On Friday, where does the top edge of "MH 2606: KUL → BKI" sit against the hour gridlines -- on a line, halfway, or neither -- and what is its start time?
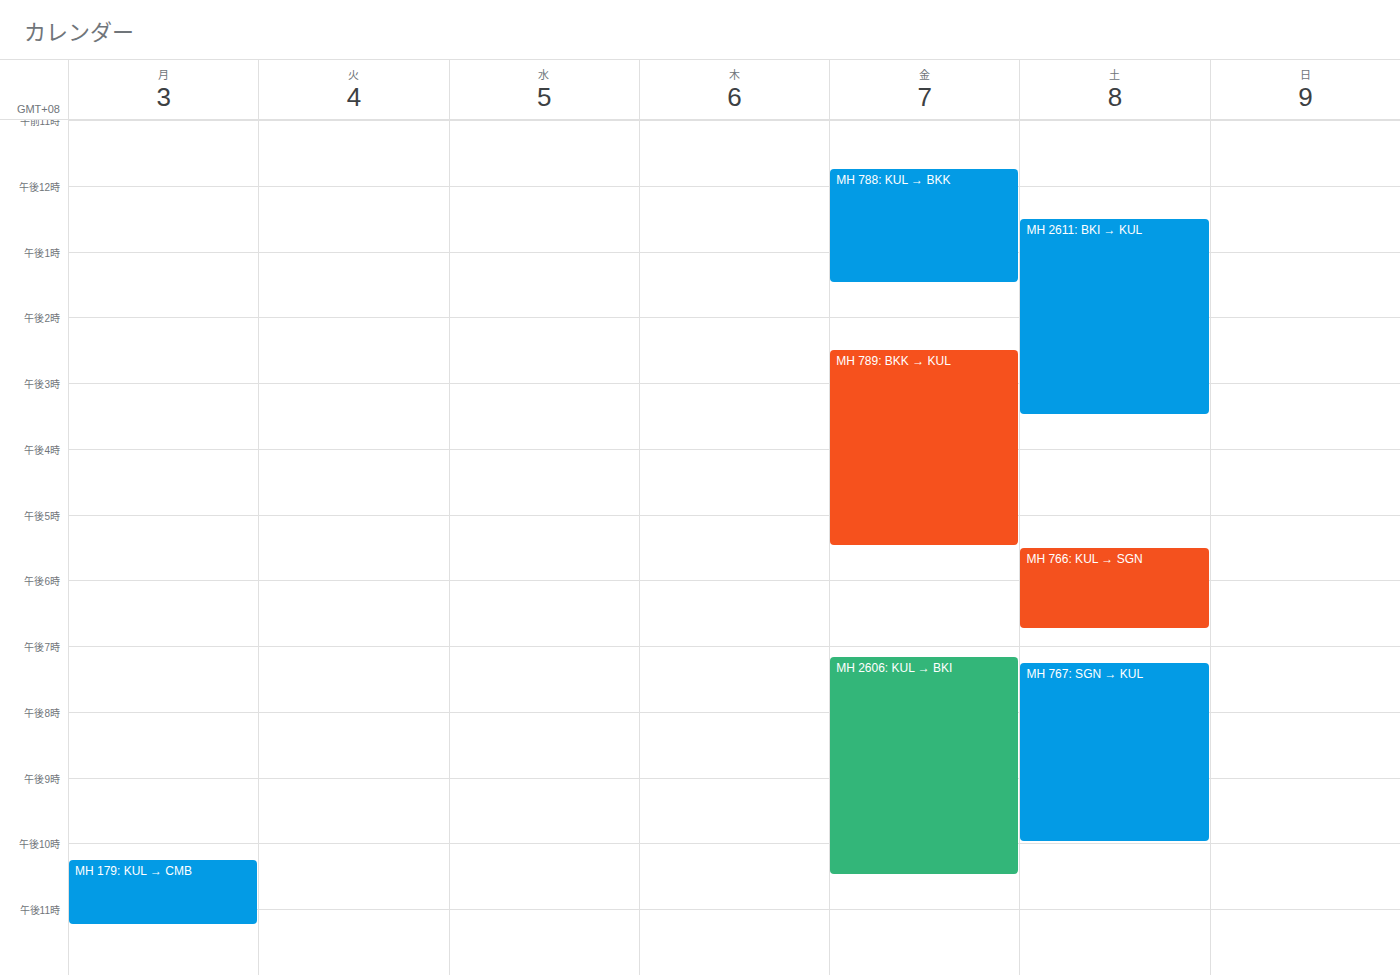
7:10 PM -- neither: 10 minutes below the 7 PM line and 50 minutes above the 8 PM line.